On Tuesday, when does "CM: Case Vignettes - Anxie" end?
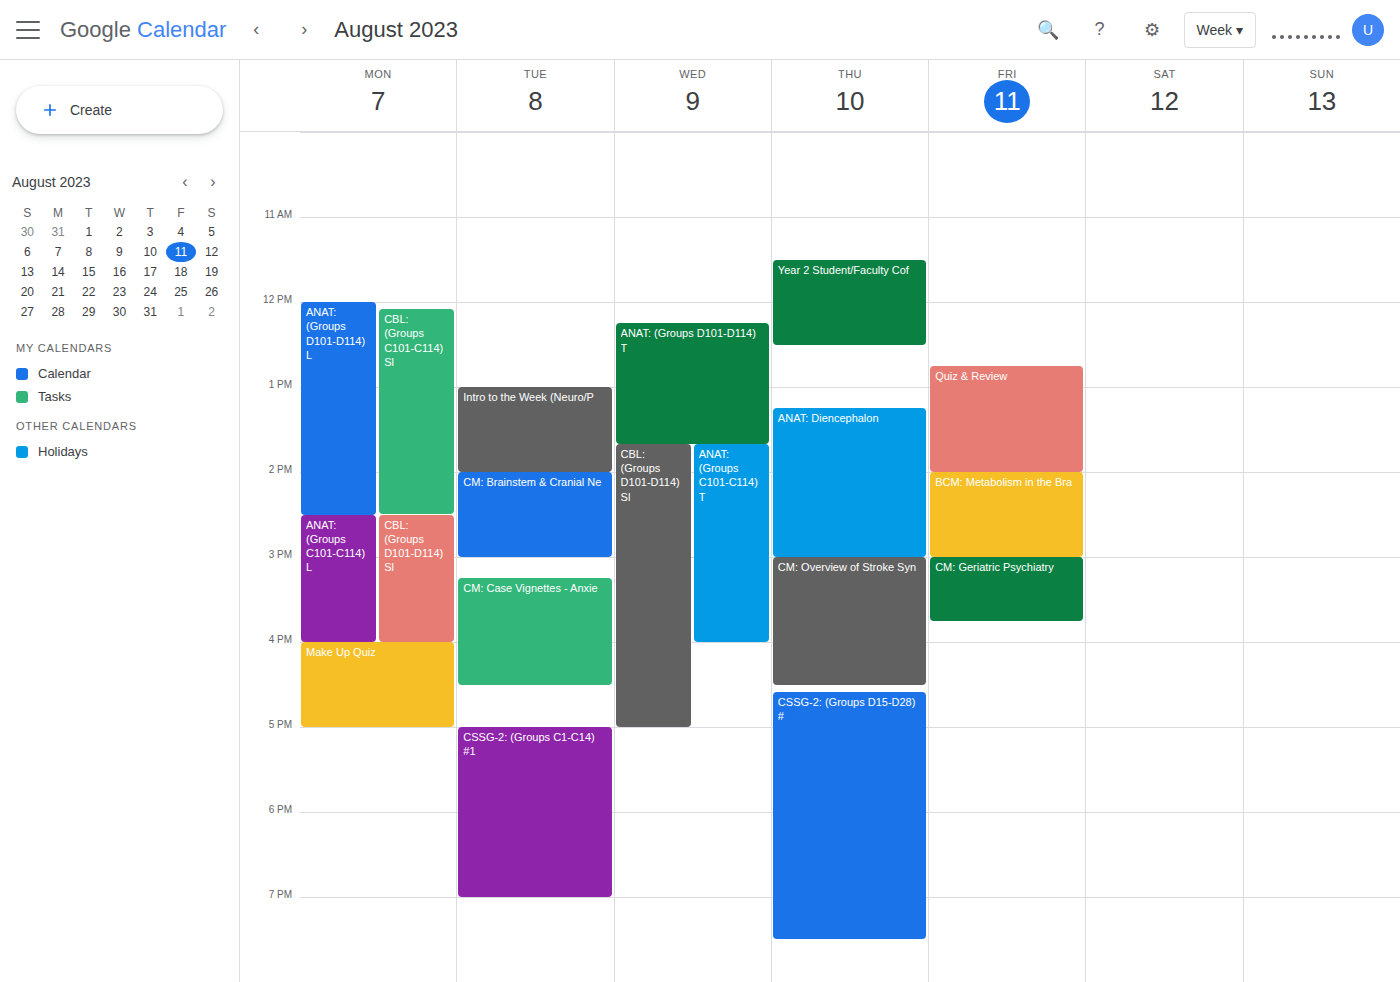
4:30 PM